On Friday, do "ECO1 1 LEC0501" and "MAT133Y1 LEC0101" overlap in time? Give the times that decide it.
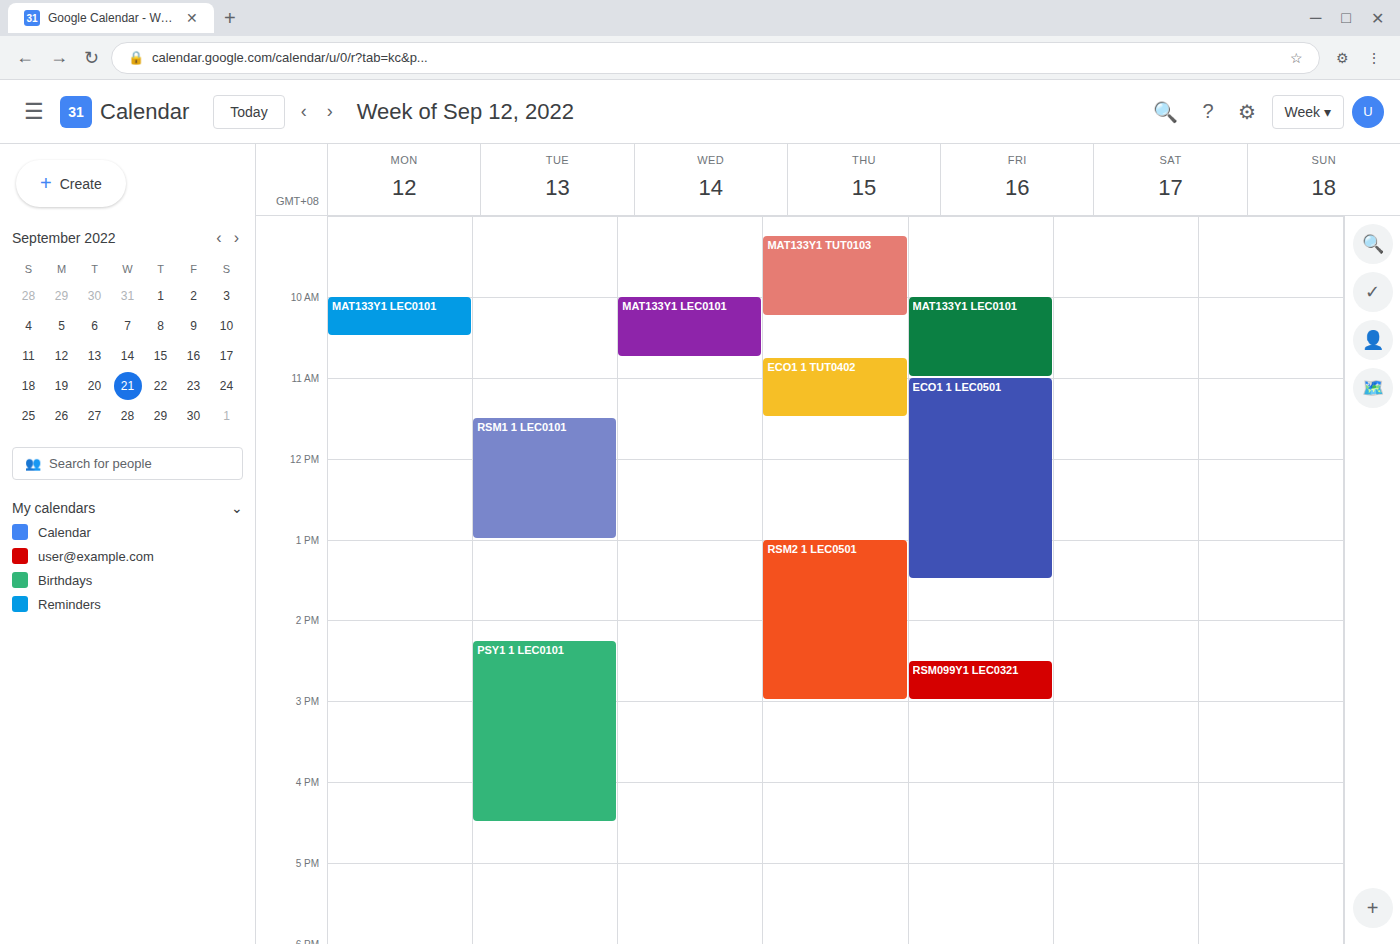
"MAT133Y1 LEC0101" ends at 11:00 AM, exactly when "ECO1 1 LEC0501" starts -- they touch but do not overlap.